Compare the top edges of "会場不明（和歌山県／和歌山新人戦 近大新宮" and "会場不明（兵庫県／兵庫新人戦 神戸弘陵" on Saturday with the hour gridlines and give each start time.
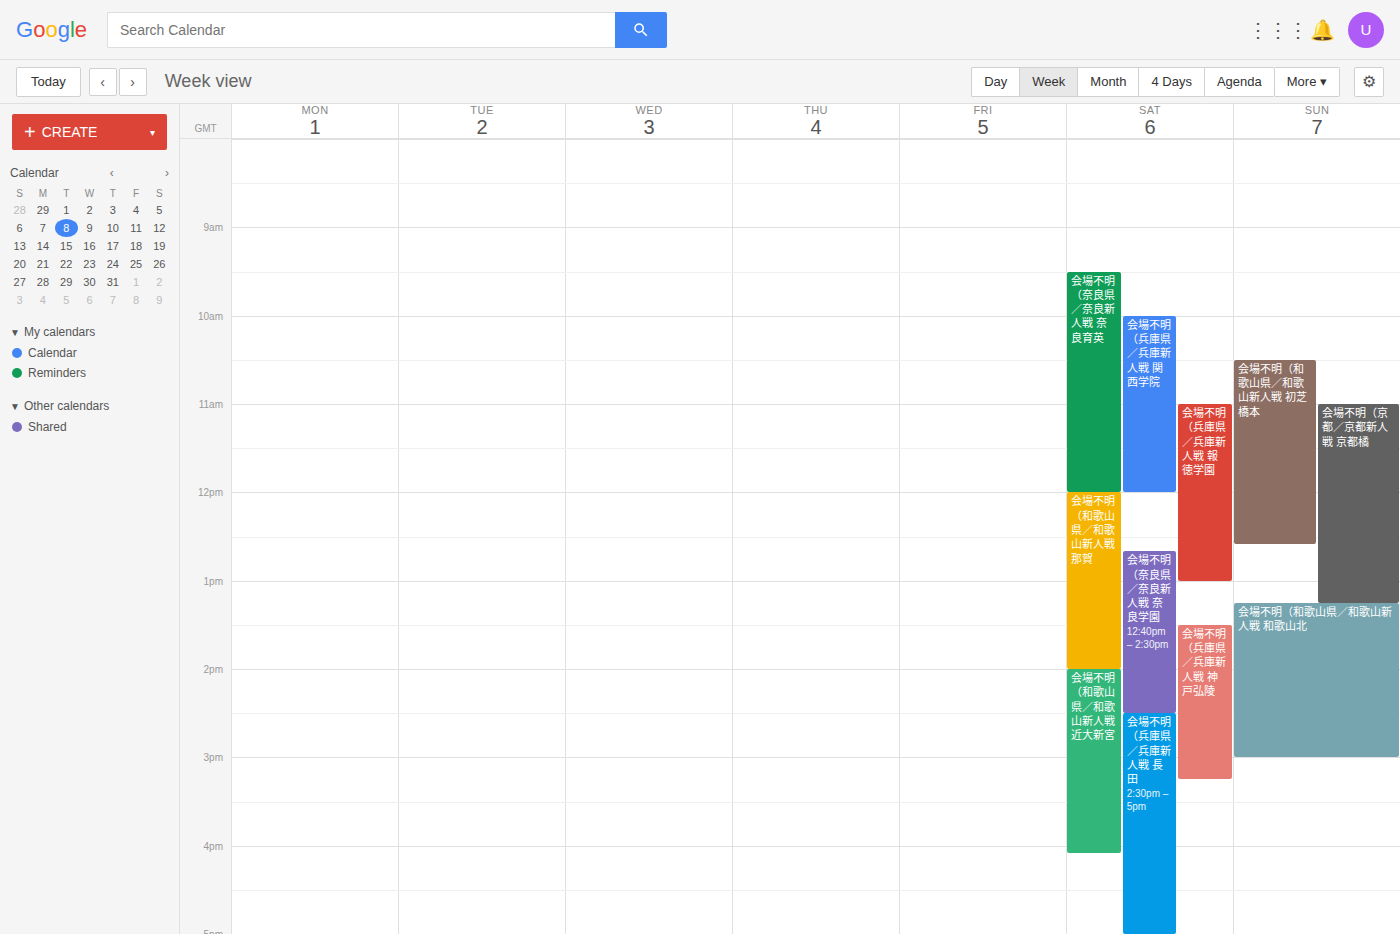
"会場不明（和歌山県／和歌山新人戦 近大新宮": 2:00 PM, exactly on the 2 PM line. "会場不明（兵庫県／兵庫新人戦 神戸弘陵": 1:30 PM, halfway between the 1 PM and 2 PM lines.